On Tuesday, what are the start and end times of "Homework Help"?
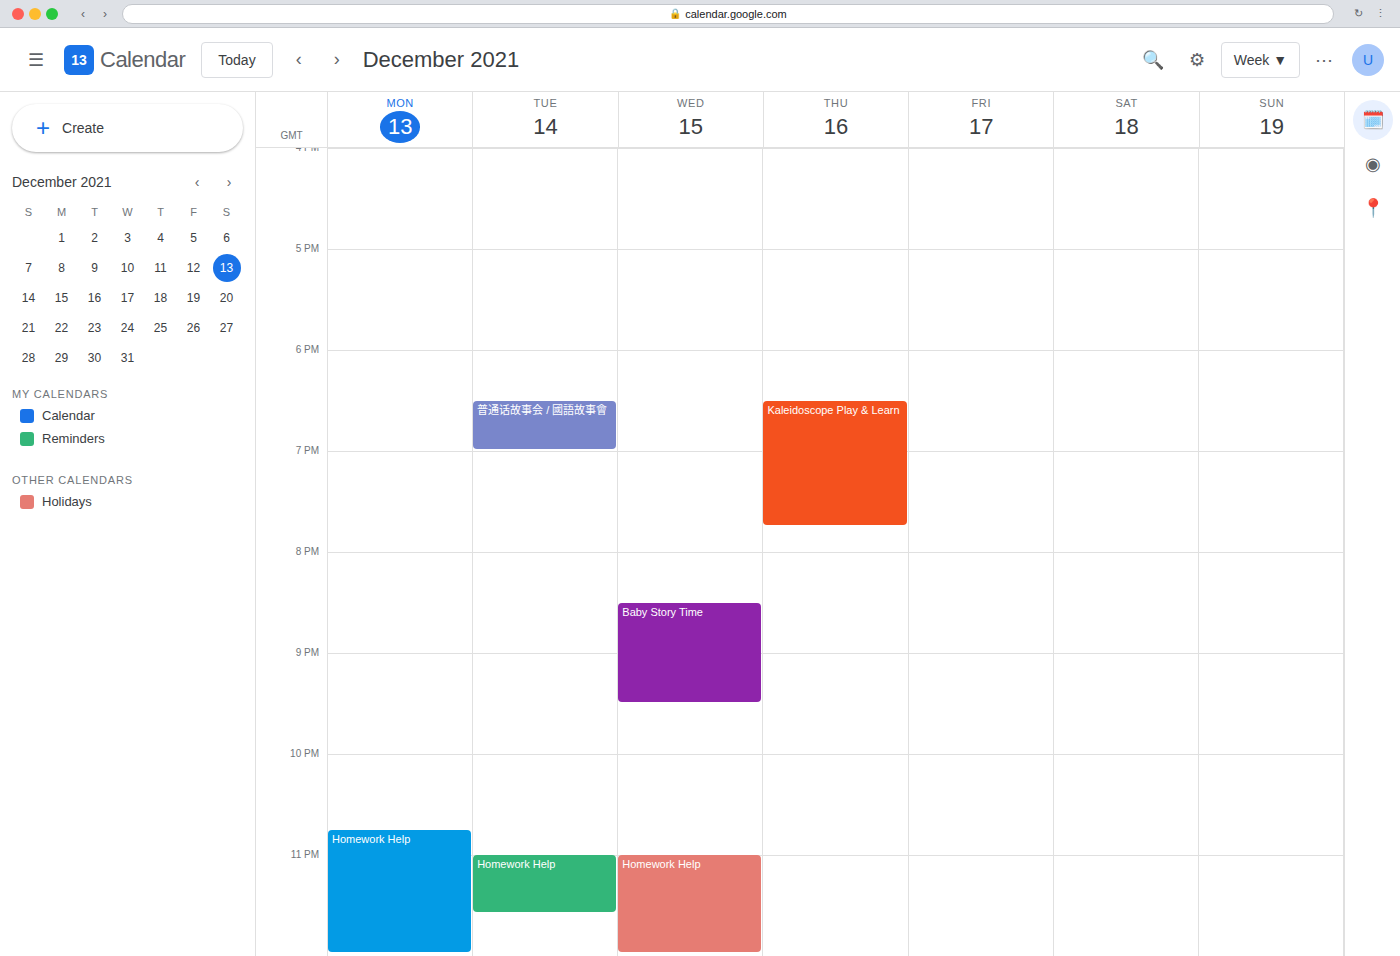
11:00 PM to 11:35 PM